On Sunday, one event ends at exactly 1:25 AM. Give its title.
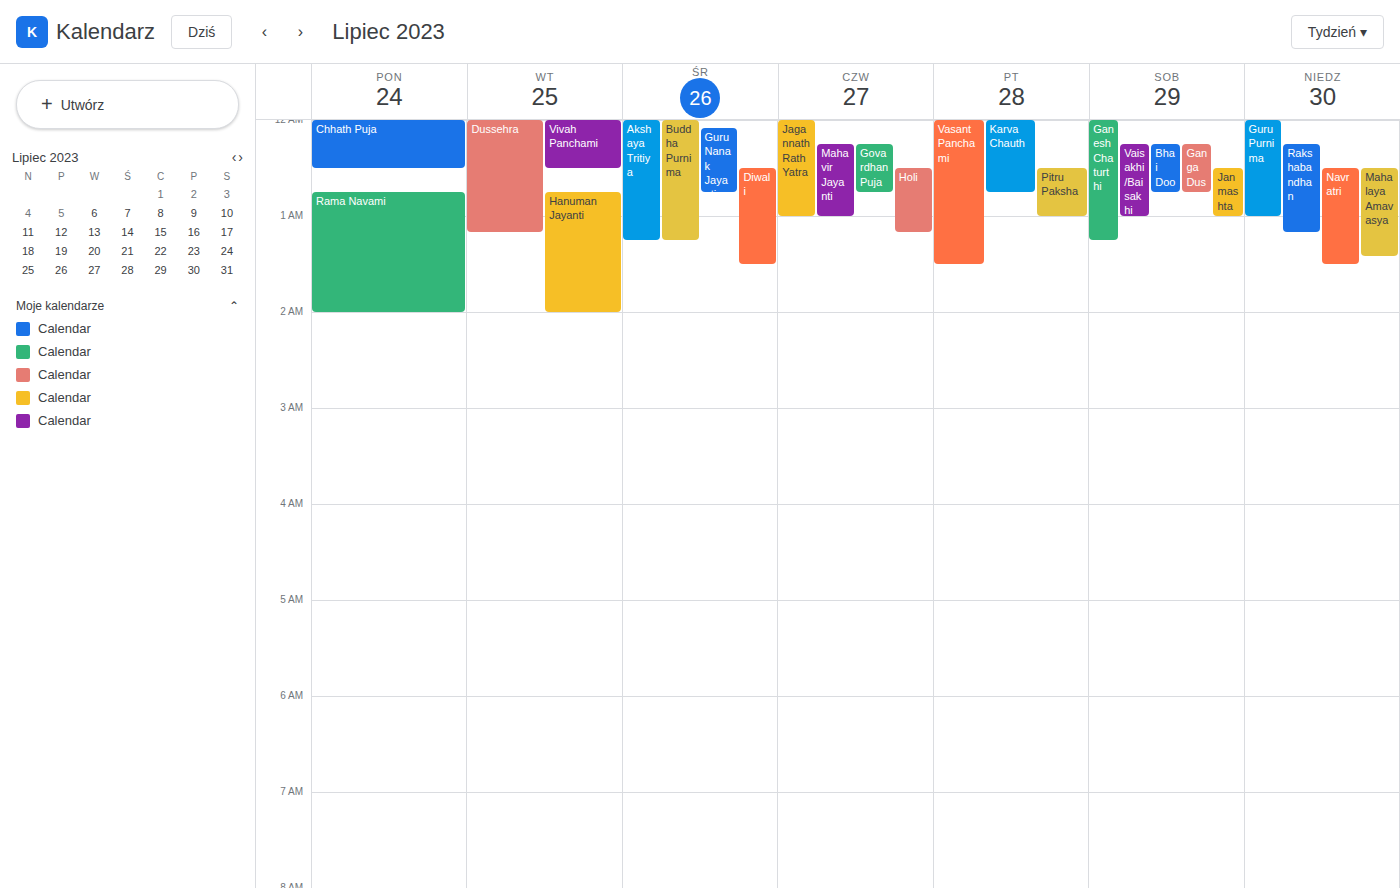
"Mahalaya Amavasya"